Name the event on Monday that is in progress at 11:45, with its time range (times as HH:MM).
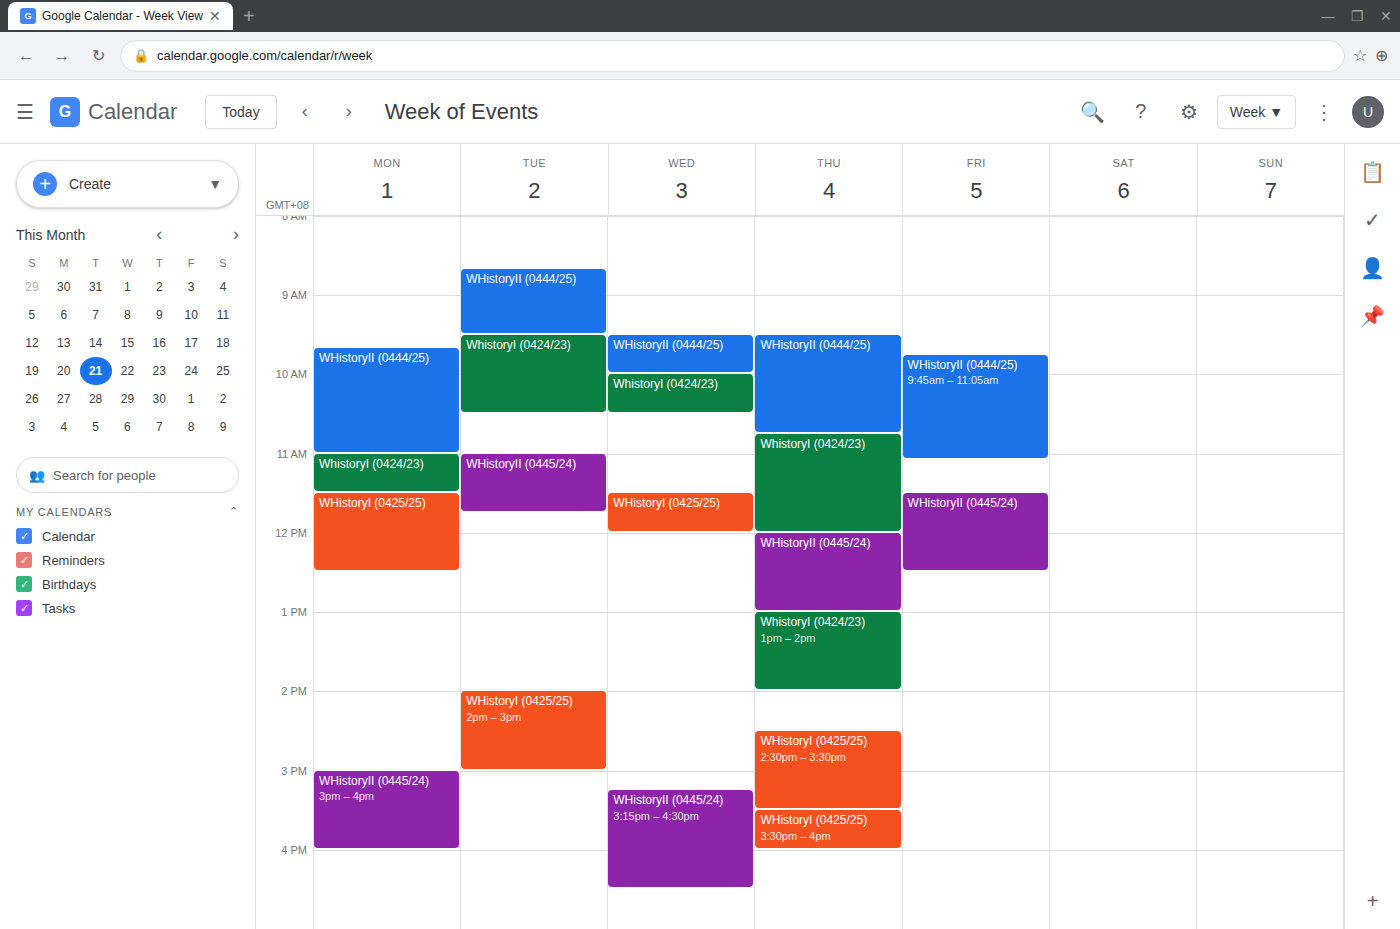
"WHistoryI (0425/25)", 11:30 to 12:30